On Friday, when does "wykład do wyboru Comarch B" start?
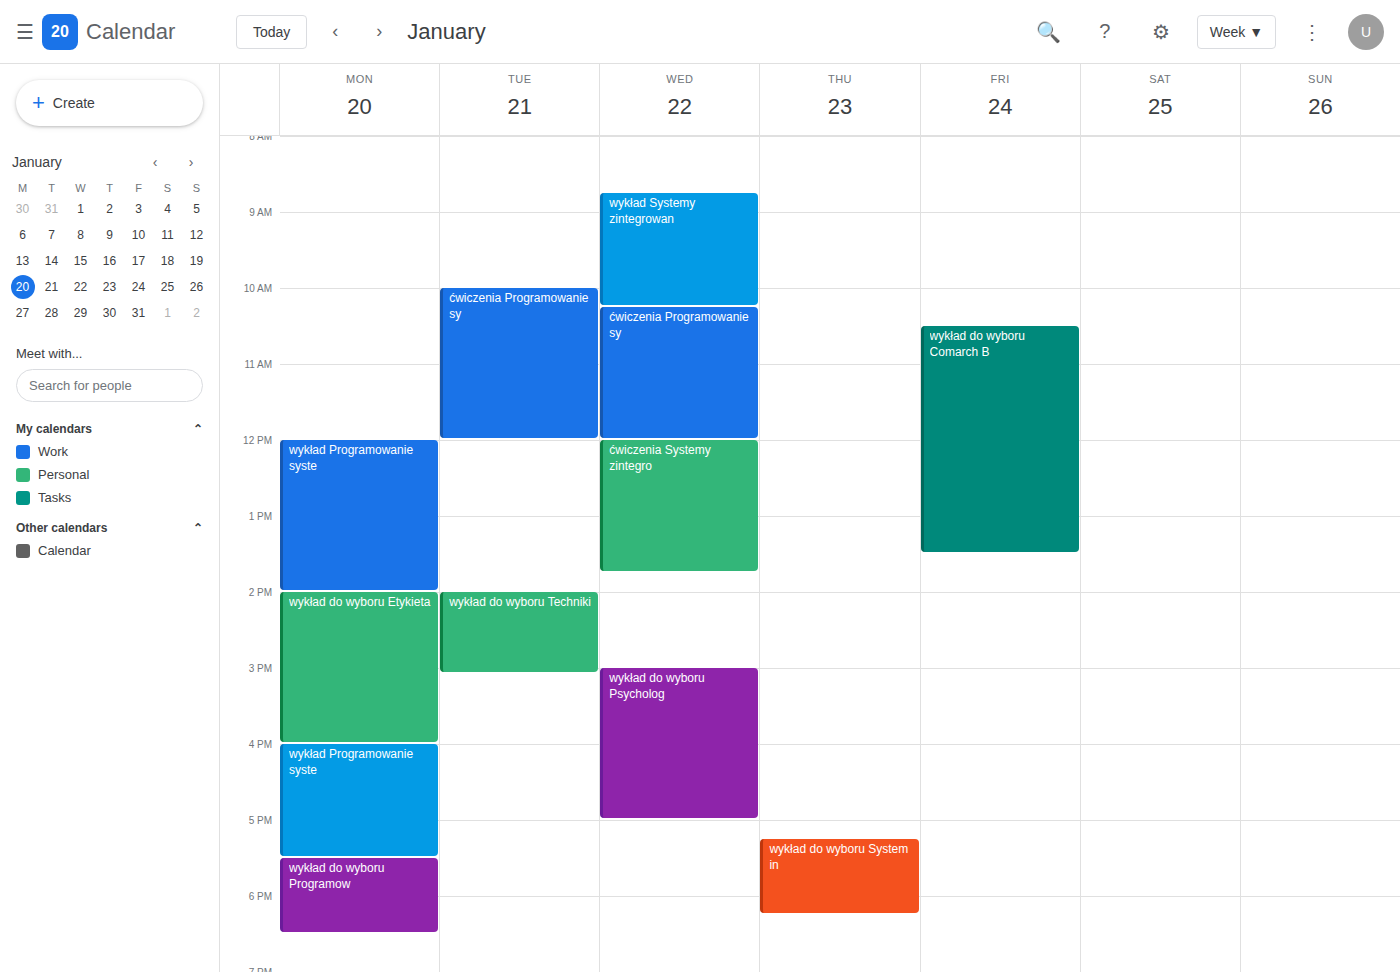
10:30 AM